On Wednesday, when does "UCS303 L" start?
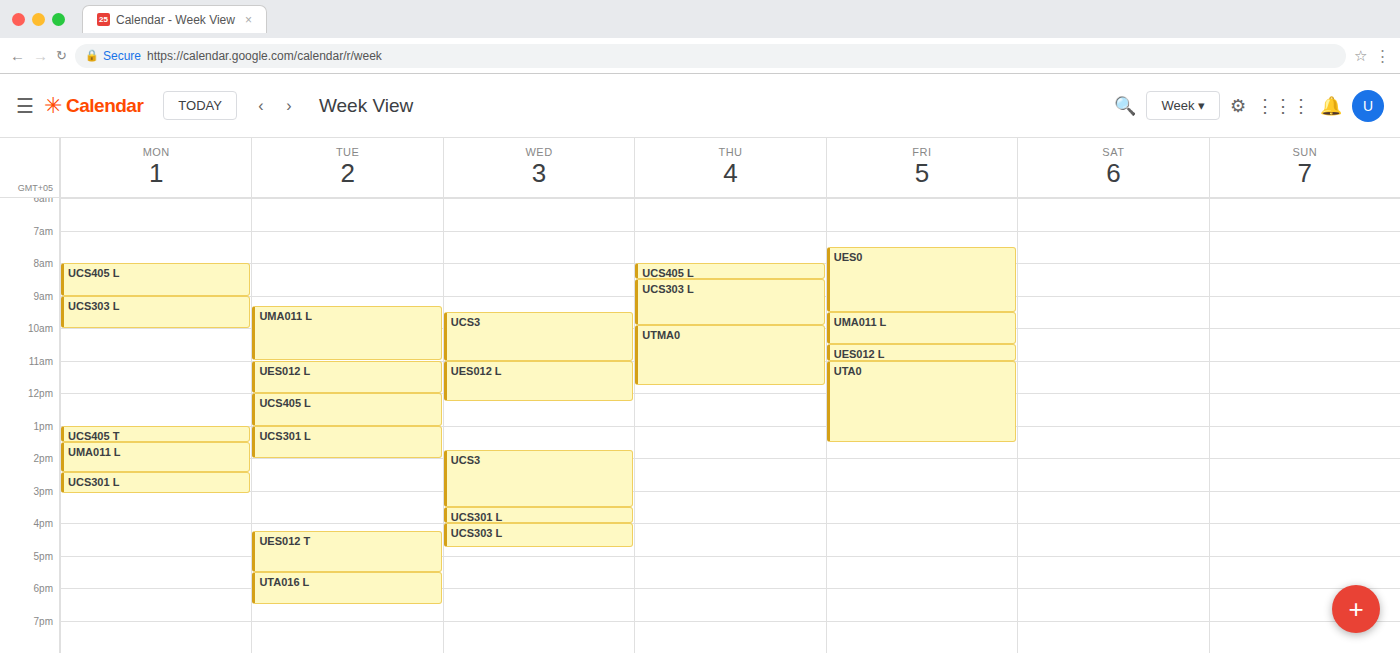
4:00 PM